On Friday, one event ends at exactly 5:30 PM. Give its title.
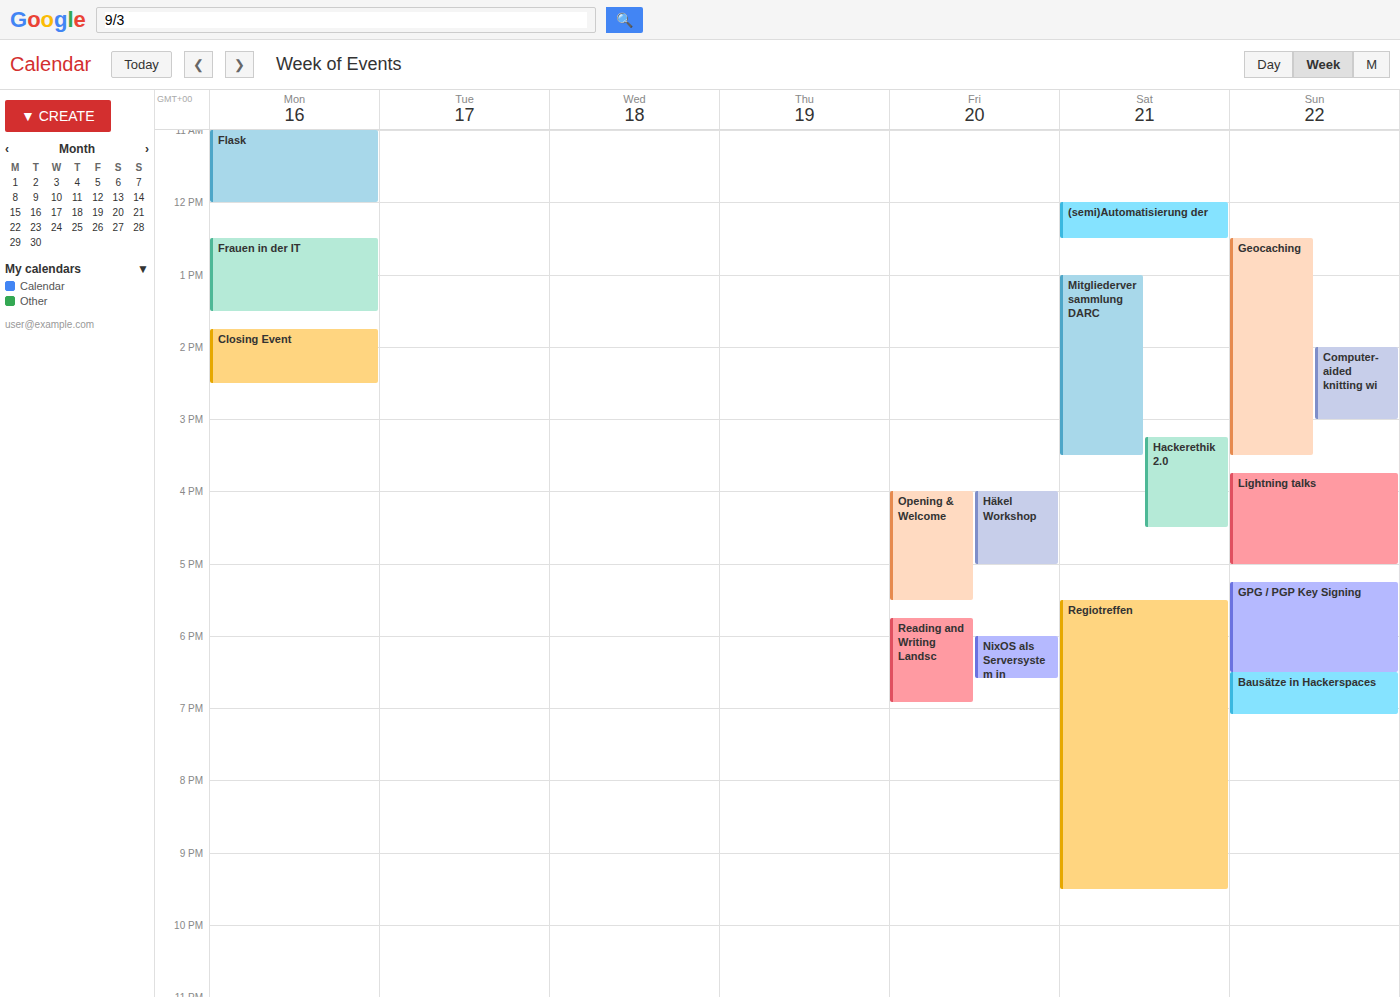
"Opening & Welcome"